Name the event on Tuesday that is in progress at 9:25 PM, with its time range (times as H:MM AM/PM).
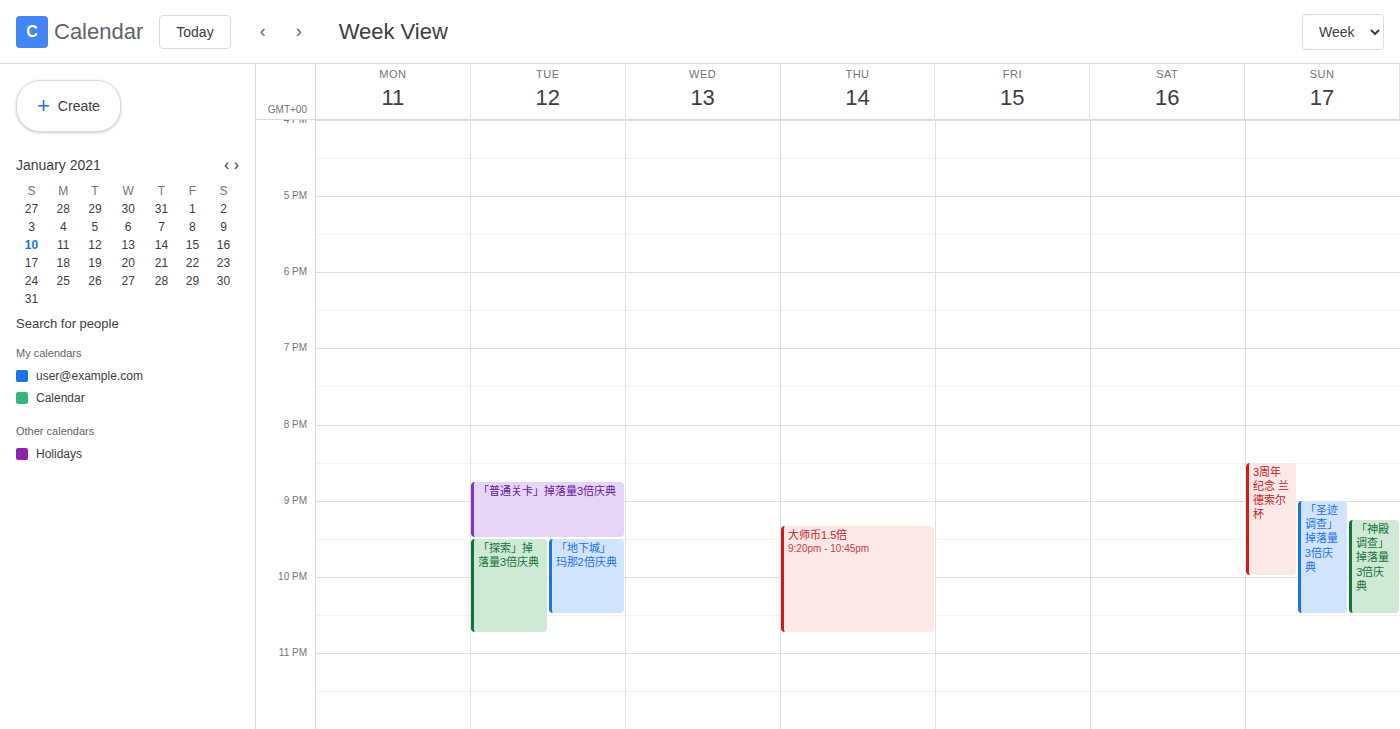
"「普通关卡」掉落量3倍庆典", 8:45 PM to 9:30 PM